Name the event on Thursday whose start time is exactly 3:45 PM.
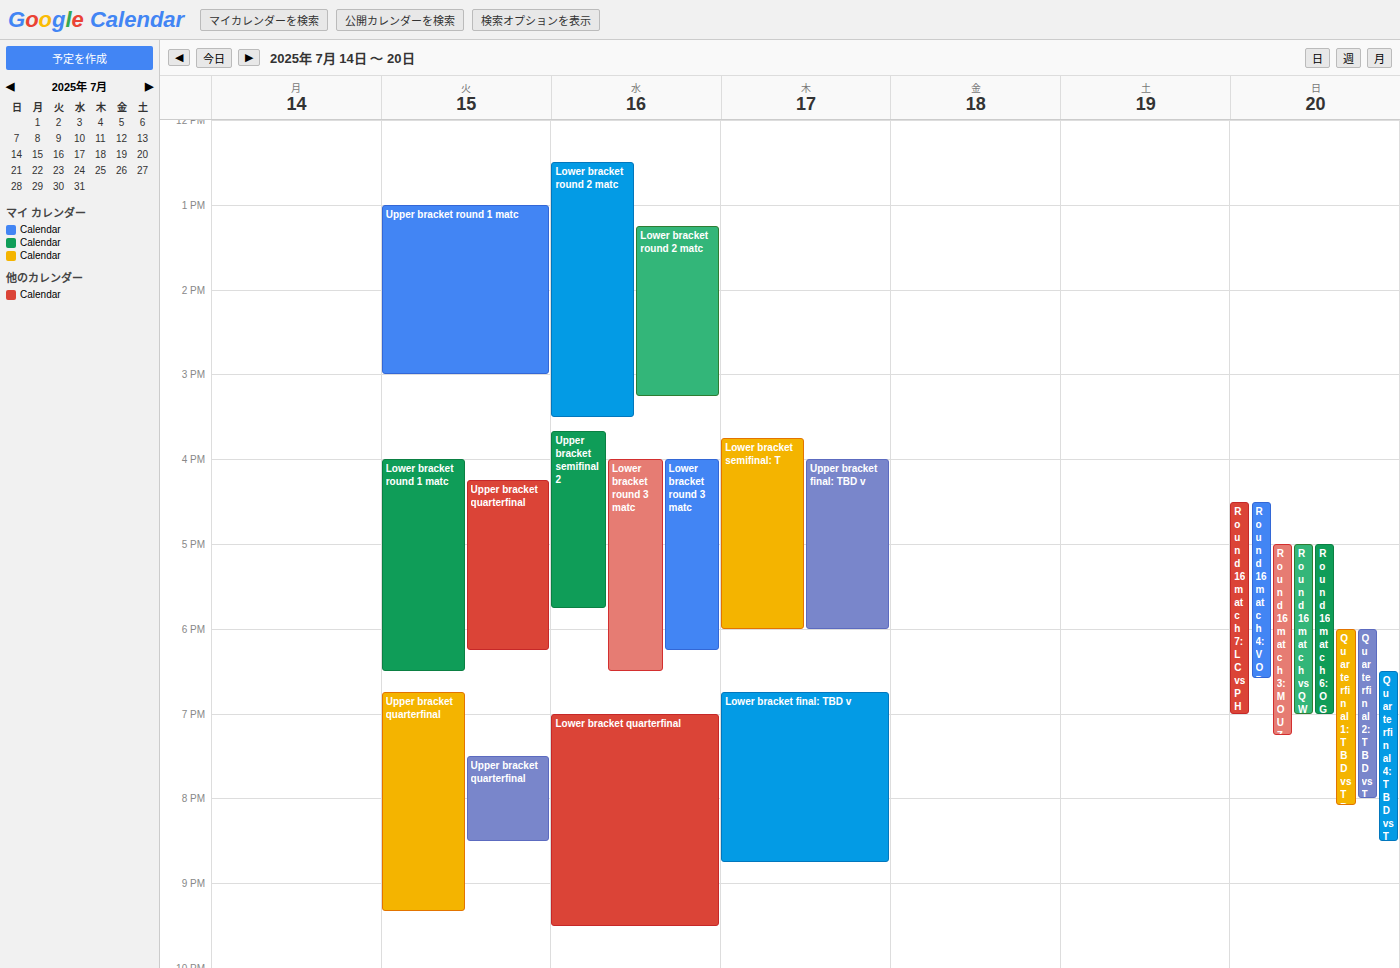
"Lower bracket semifinal: T"